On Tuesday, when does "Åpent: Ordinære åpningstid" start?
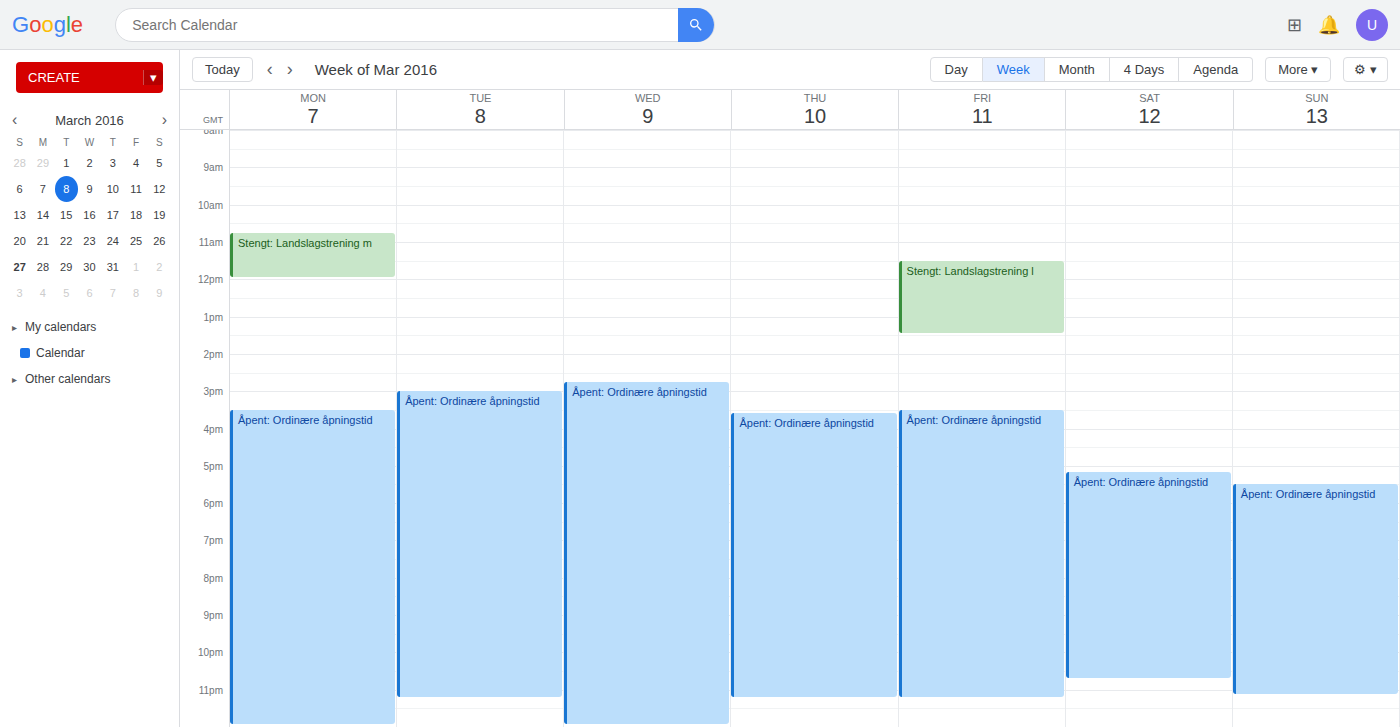
3:00 PM